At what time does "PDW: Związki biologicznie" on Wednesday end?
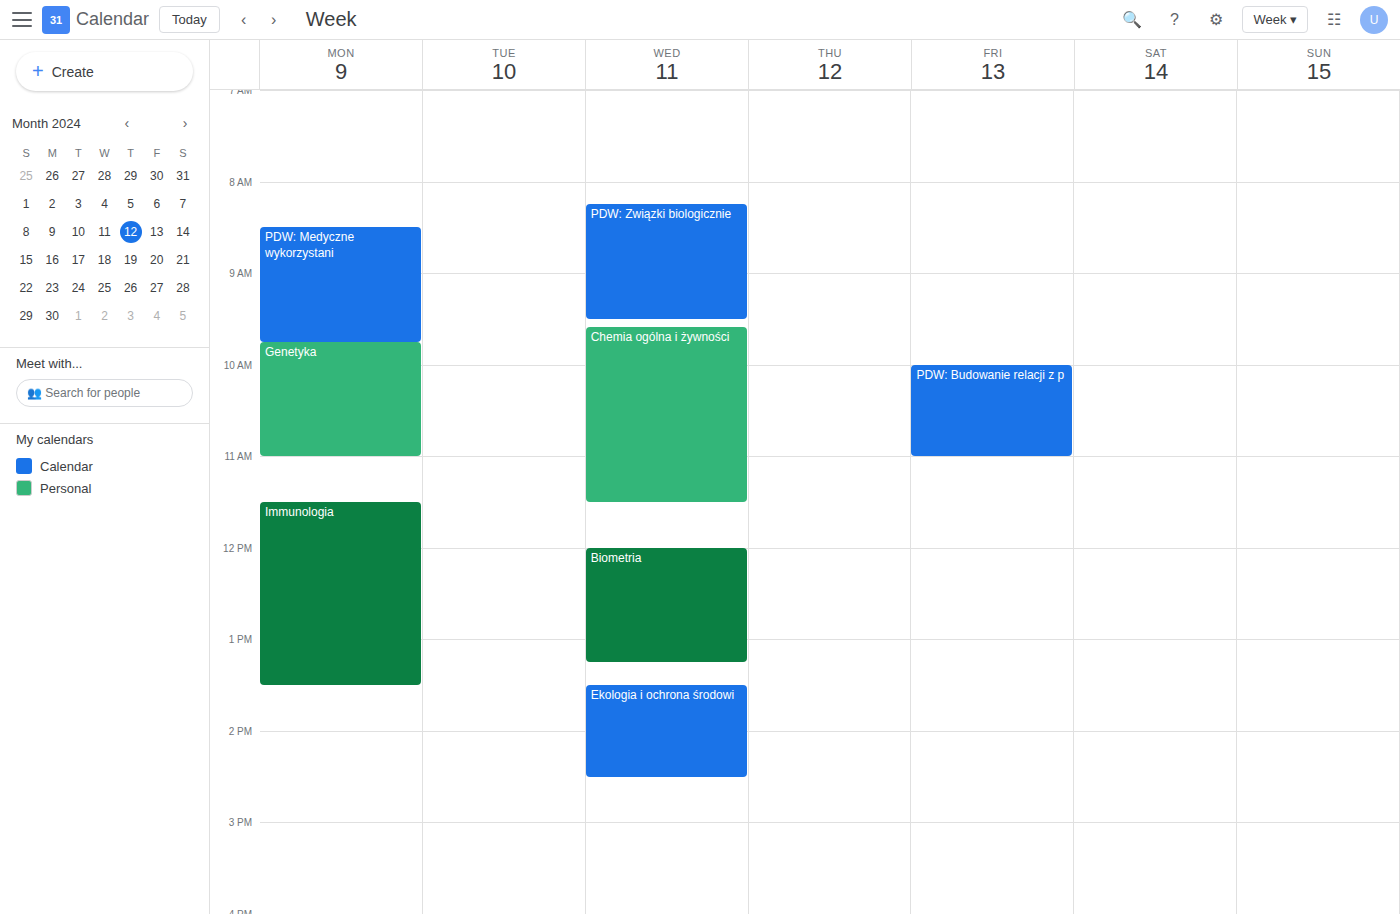
9:30 AM